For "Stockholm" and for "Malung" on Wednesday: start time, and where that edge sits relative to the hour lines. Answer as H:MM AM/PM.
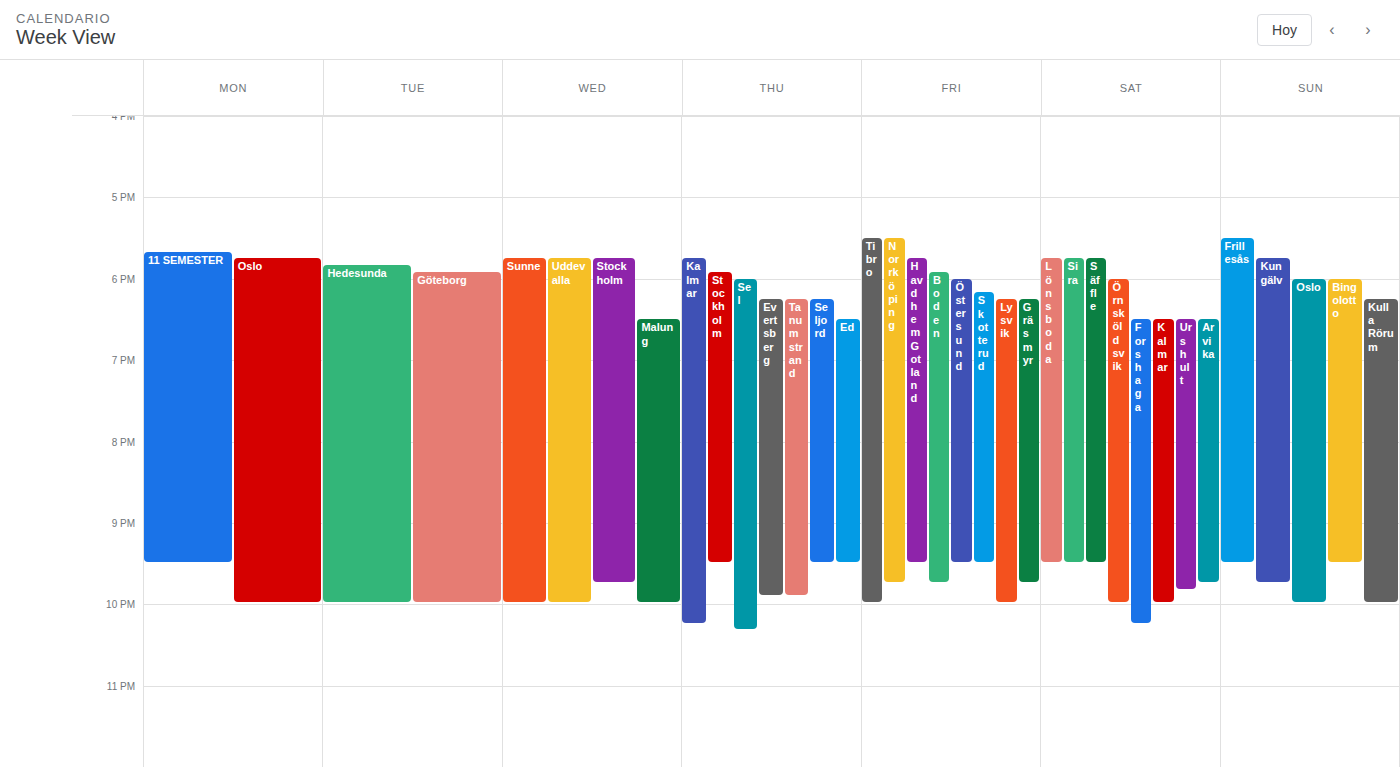
"Stockholm": 5:45 PM, neither: three quarters of the way from the 5 PM line to the 6 PM line. "Malung": 6:30 PM, halfway between the 6 PM and 7 PM lines.